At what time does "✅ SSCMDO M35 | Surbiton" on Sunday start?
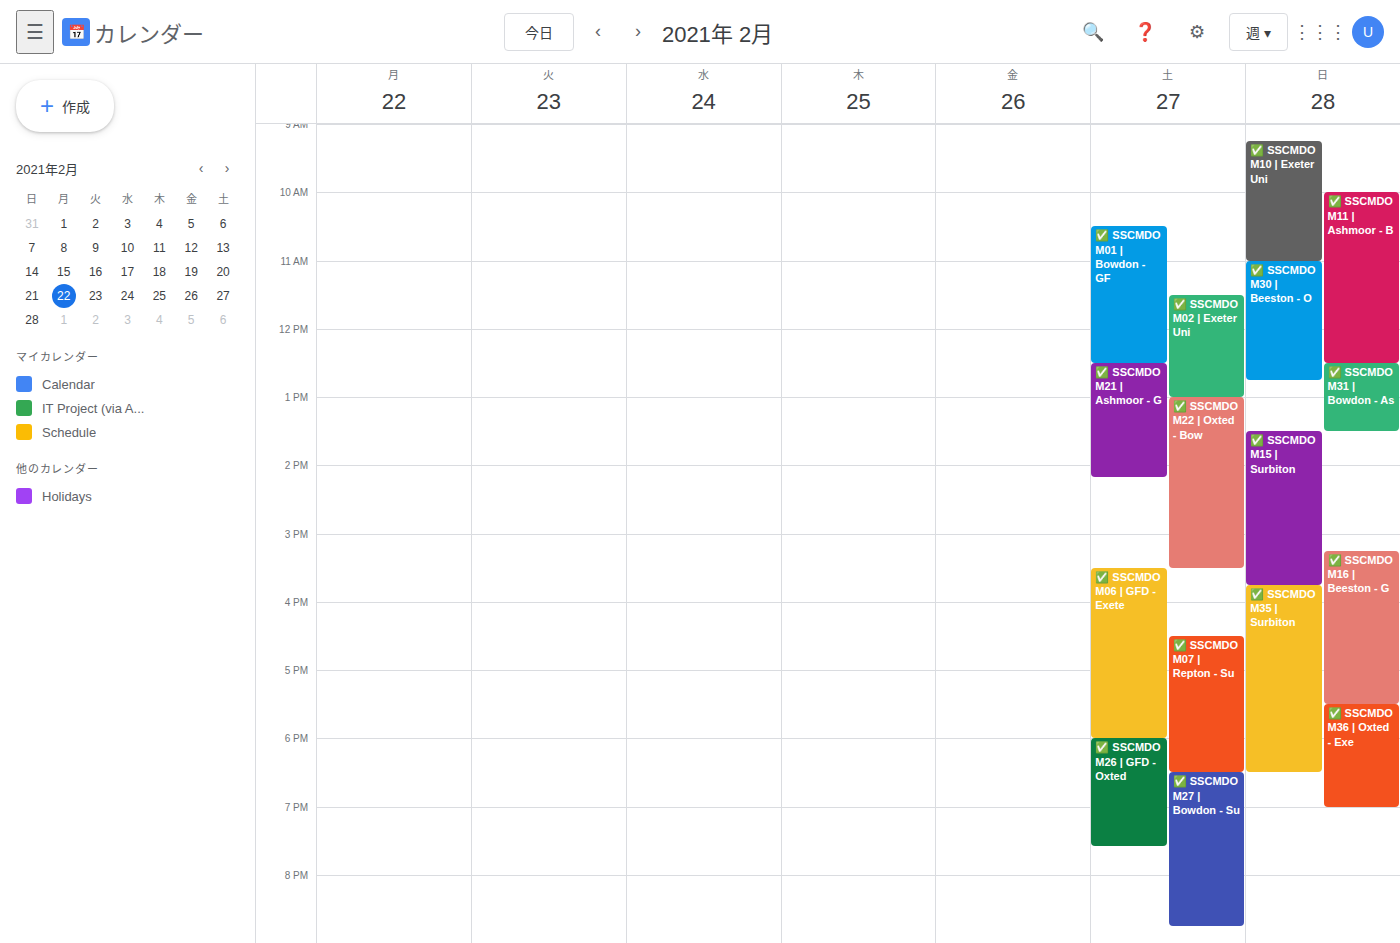
3:45 PM